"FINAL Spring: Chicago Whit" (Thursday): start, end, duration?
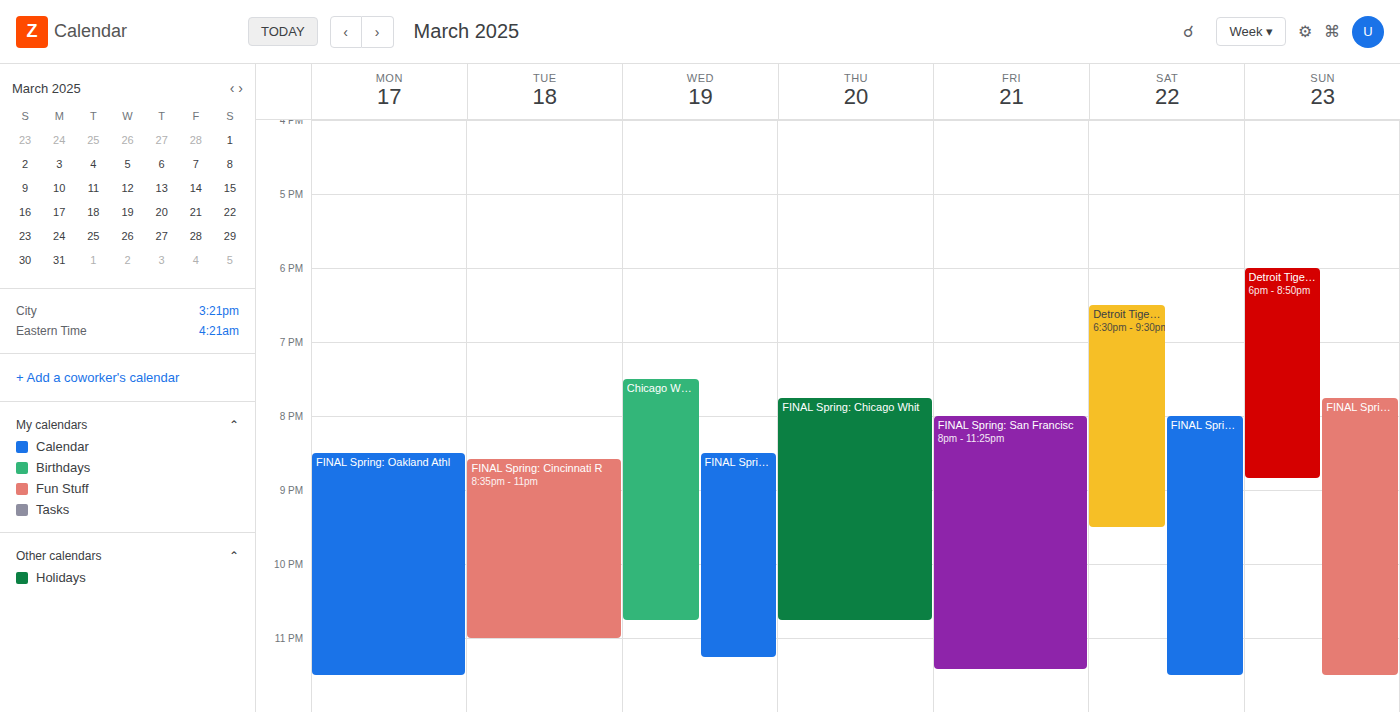
7:45 PM to 10:45 PM, 3 hours